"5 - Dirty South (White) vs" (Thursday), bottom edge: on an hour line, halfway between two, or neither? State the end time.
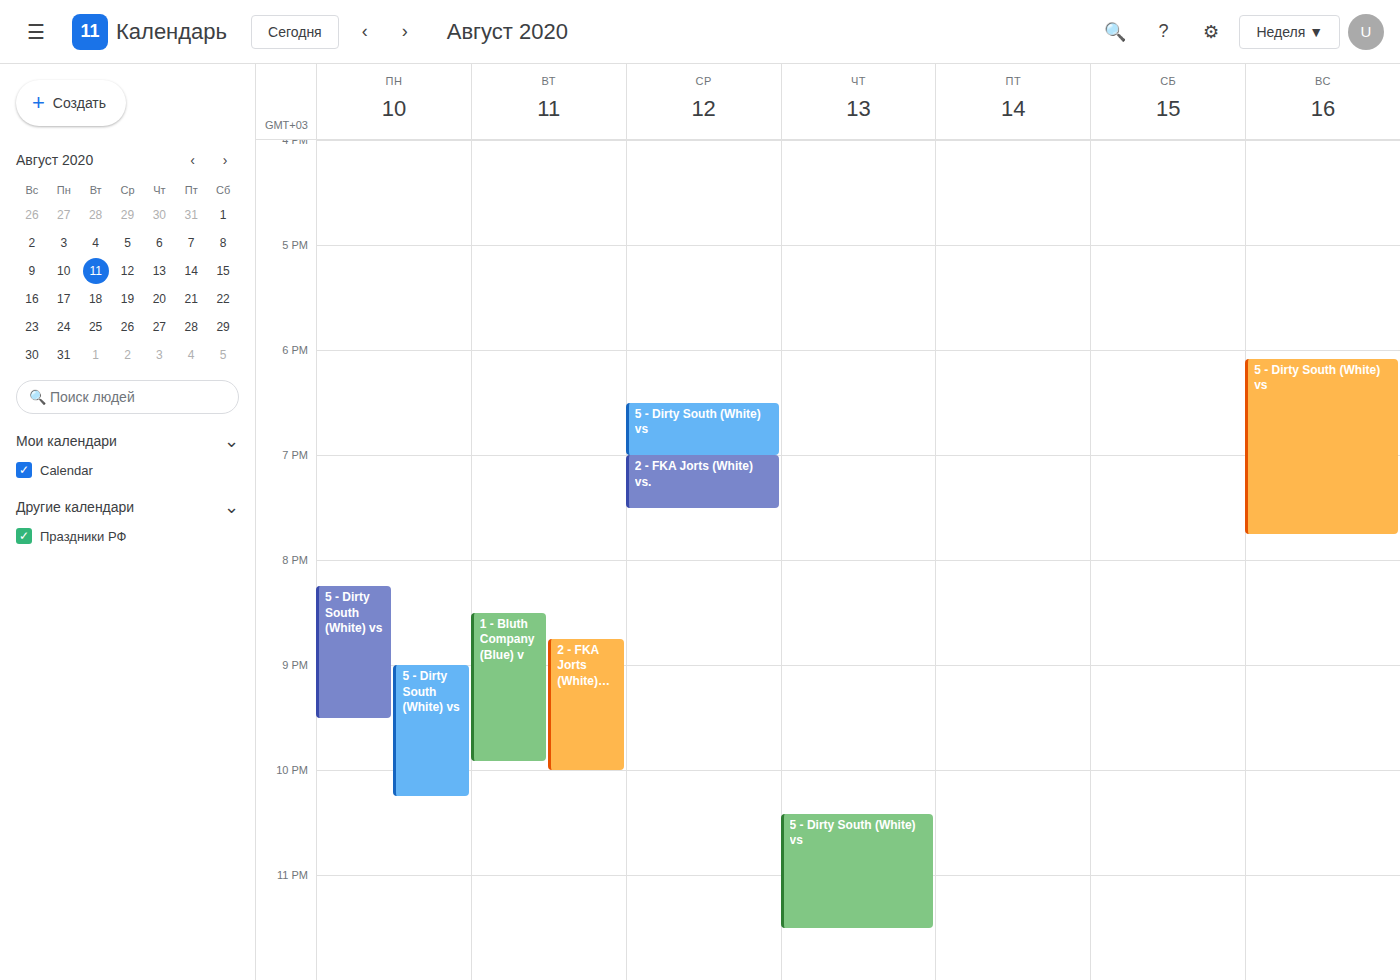
23:30 -- halfway between the 23:00 and 24:00 lines.